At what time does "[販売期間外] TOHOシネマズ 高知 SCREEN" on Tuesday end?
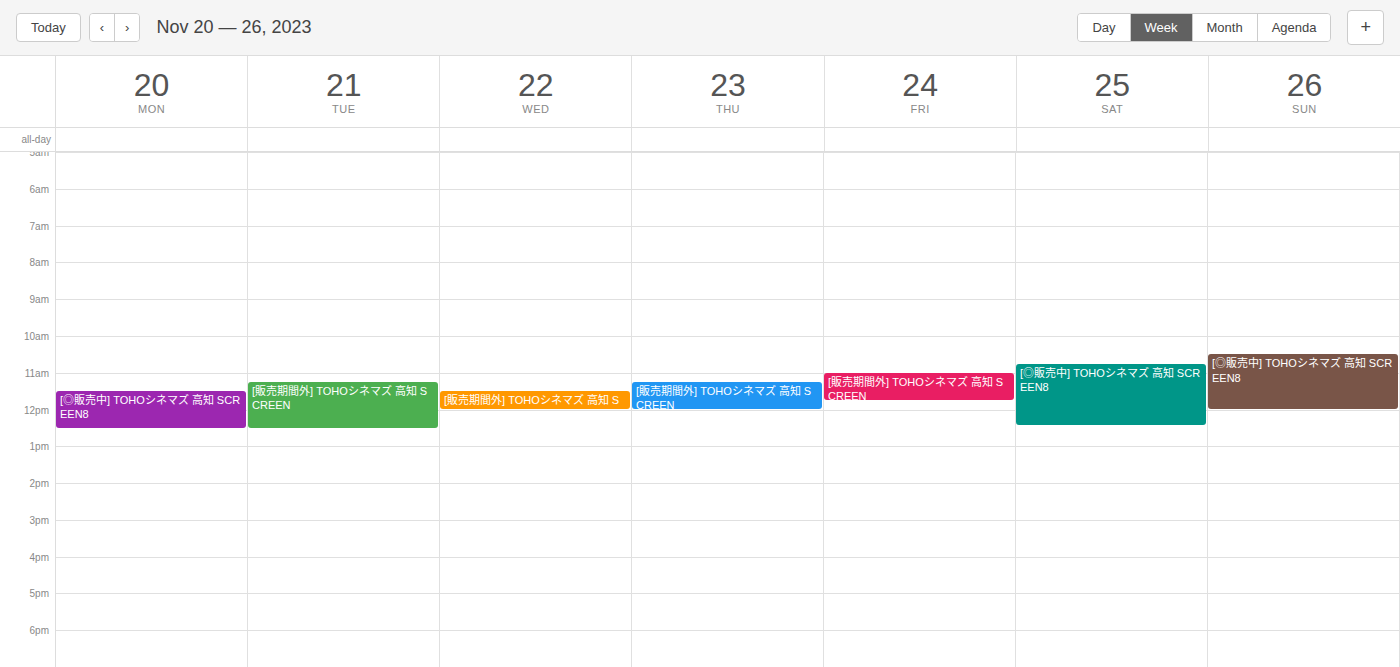
12:30 PM